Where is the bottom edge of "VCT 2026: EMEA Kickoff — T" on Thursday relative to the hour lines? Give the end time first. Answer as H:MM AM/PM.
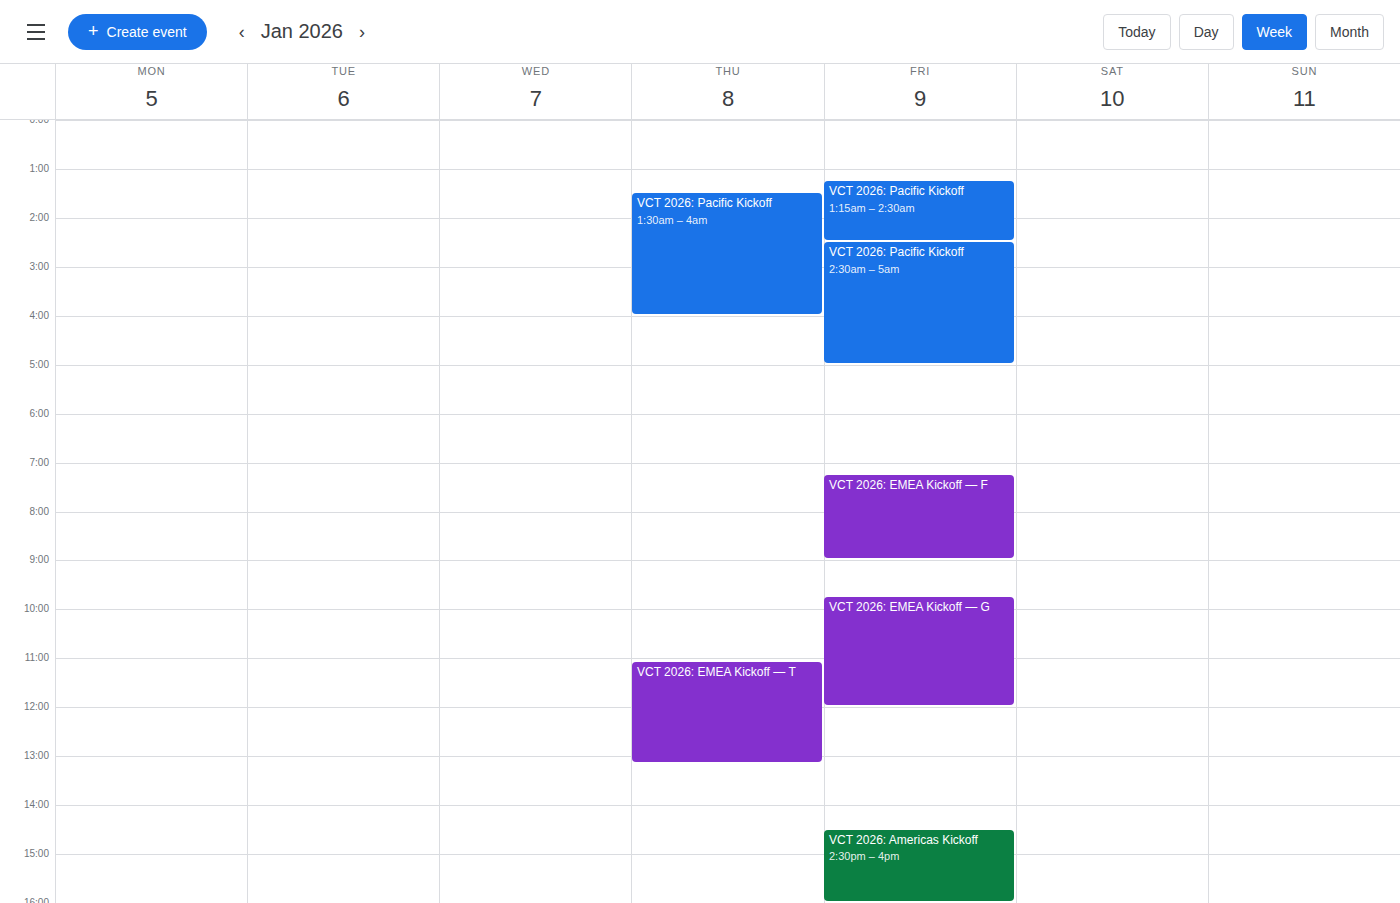
1:10 PM -- neither: 10 minutes below the 1 PM line and 50 minutes above the 2 PM line.